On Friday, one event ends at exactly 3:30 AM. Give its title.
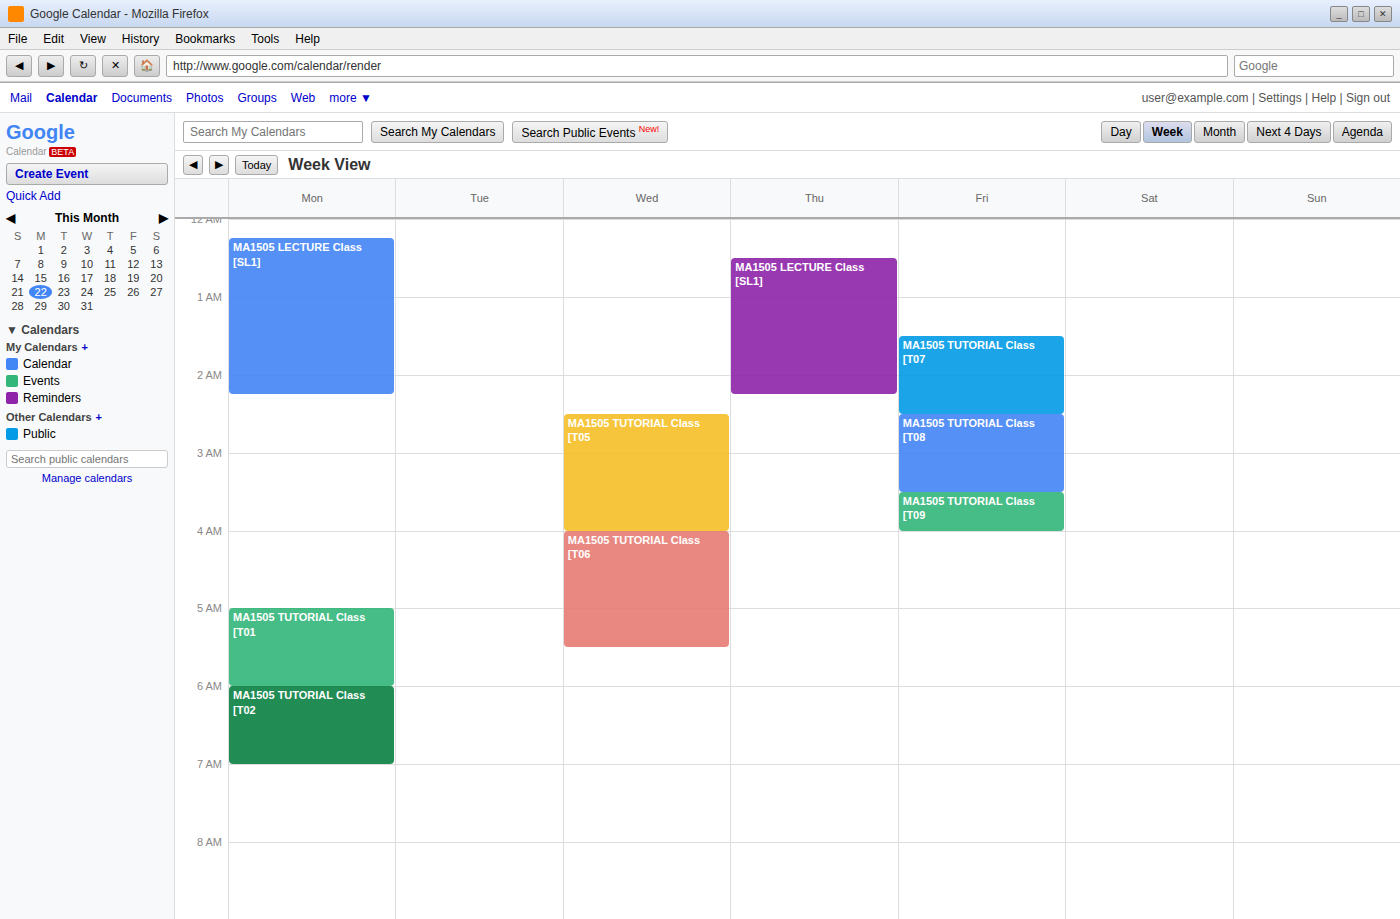
"MA1505 TUTORIAL Class [T08"